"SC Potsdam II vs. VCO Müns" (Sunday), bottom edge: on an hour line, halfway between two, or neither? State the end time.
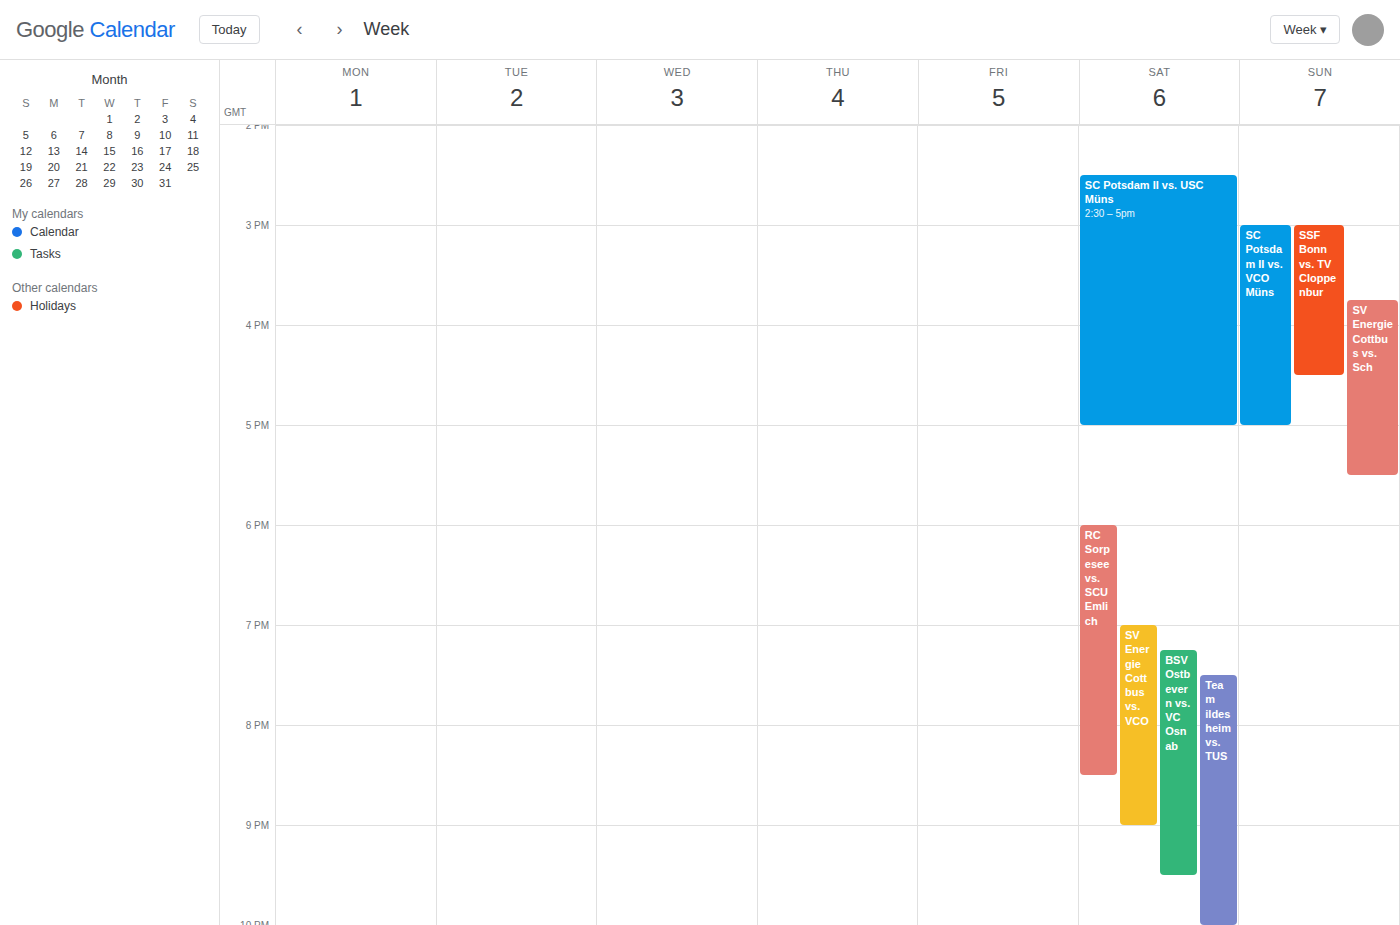
5:00 PM -- exactly on the 5 PM line.